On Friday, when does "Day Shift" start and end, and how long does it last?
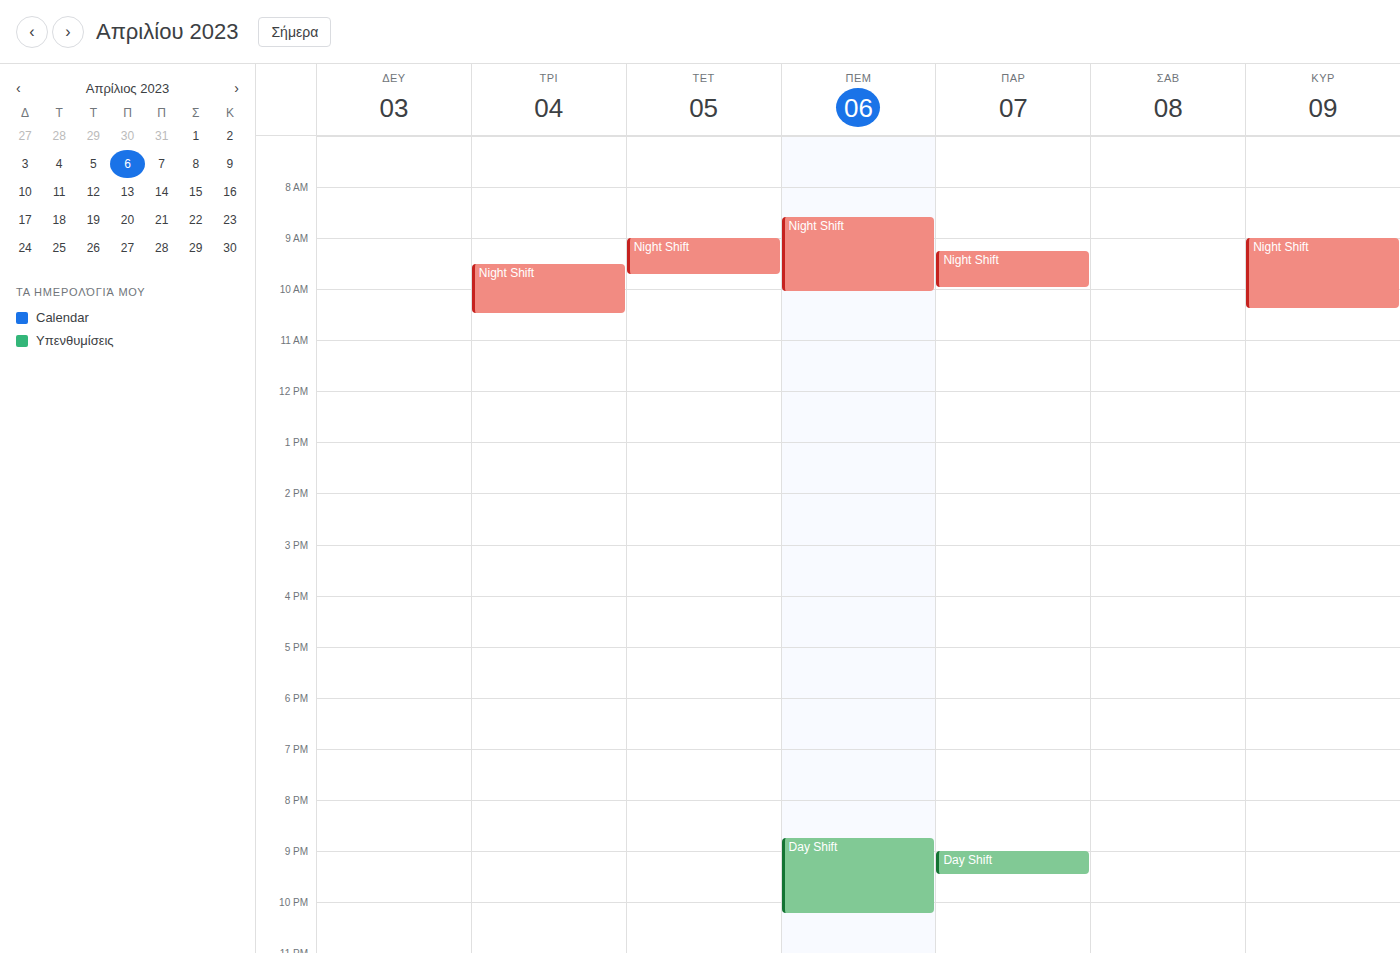
9:00 PM to 9:30 PM, 30 minutes